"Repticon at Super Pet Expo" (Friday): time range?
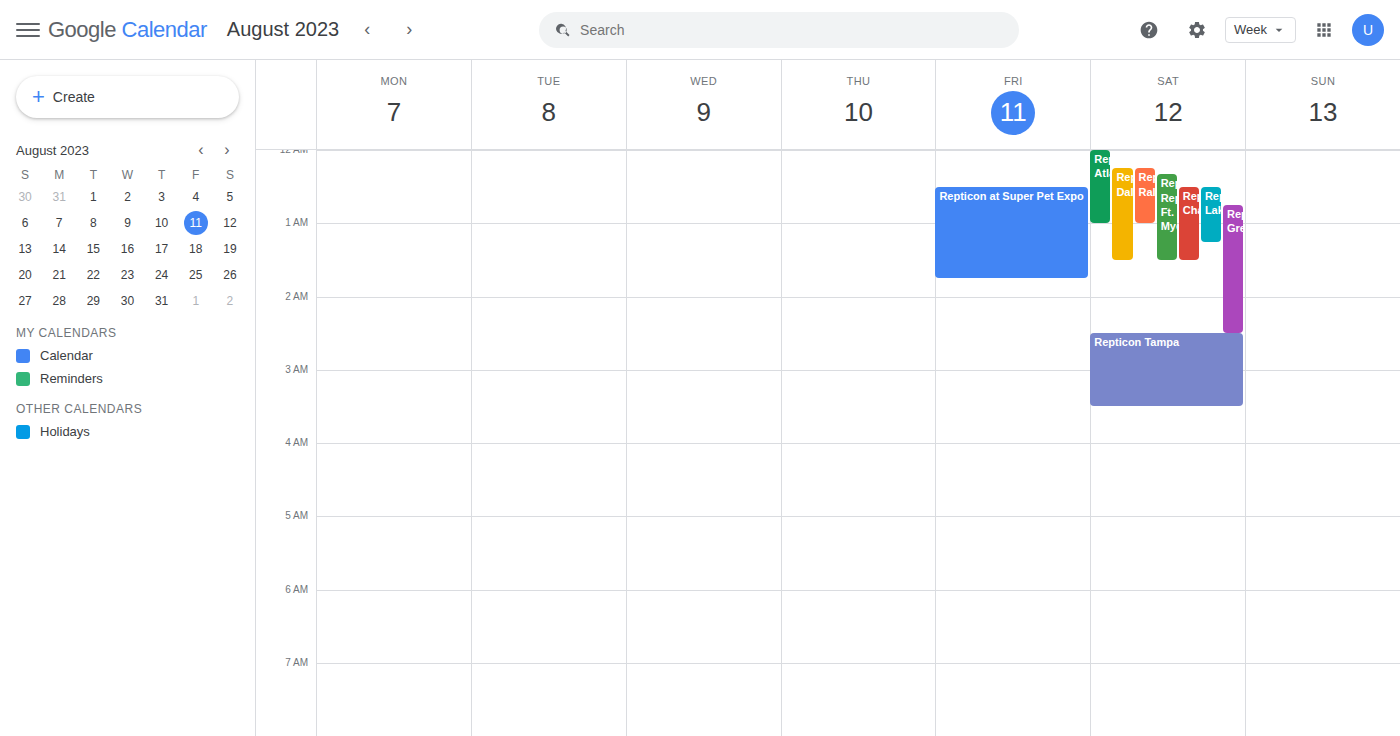
12:30 AM to 1:45 AM